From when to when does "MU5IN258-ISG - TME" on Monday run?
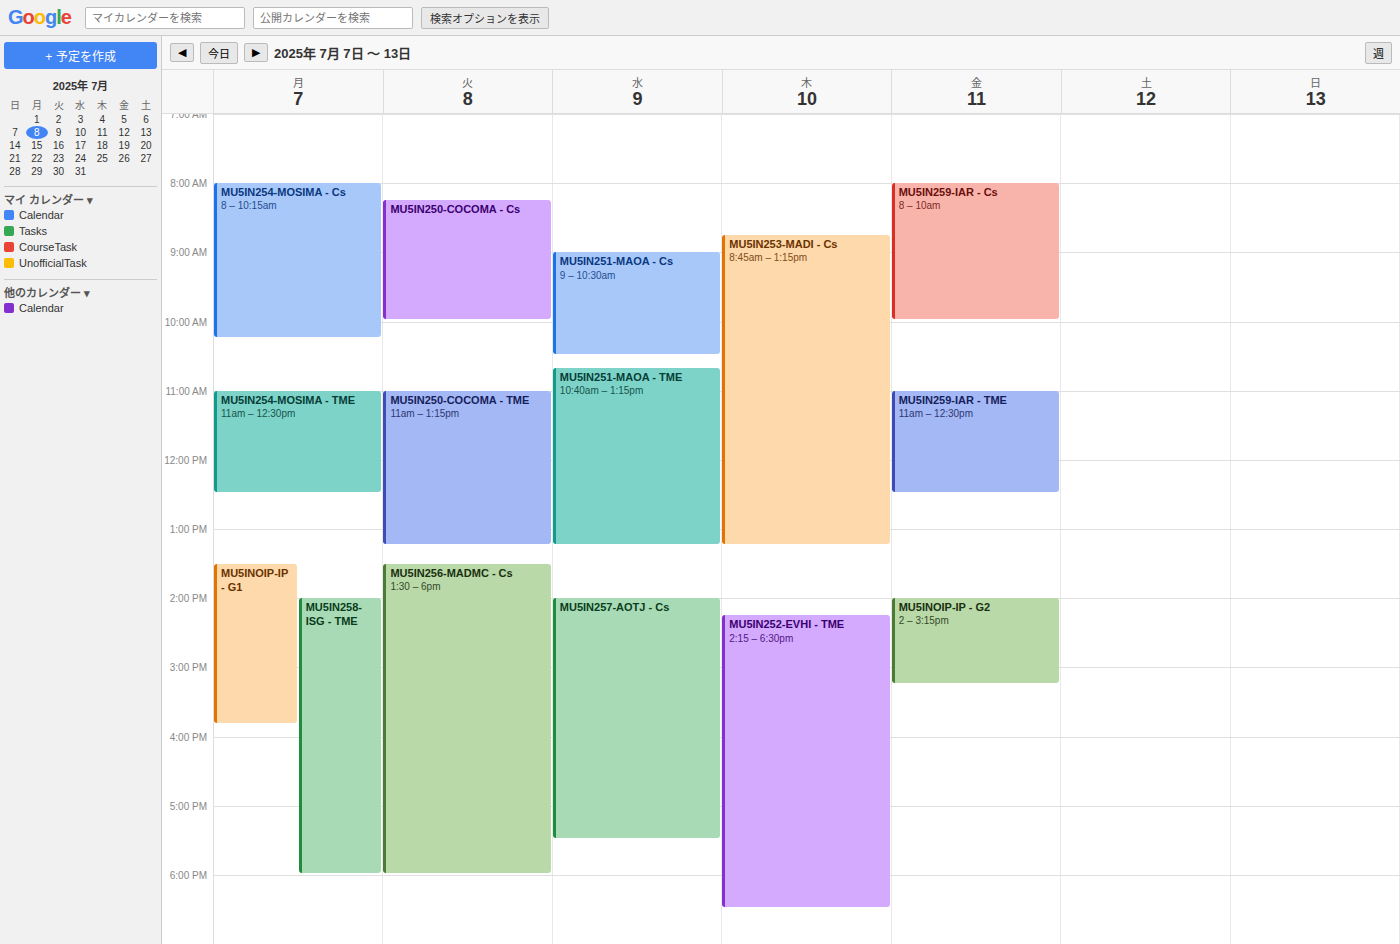
2:00 PM to 6:00 PM